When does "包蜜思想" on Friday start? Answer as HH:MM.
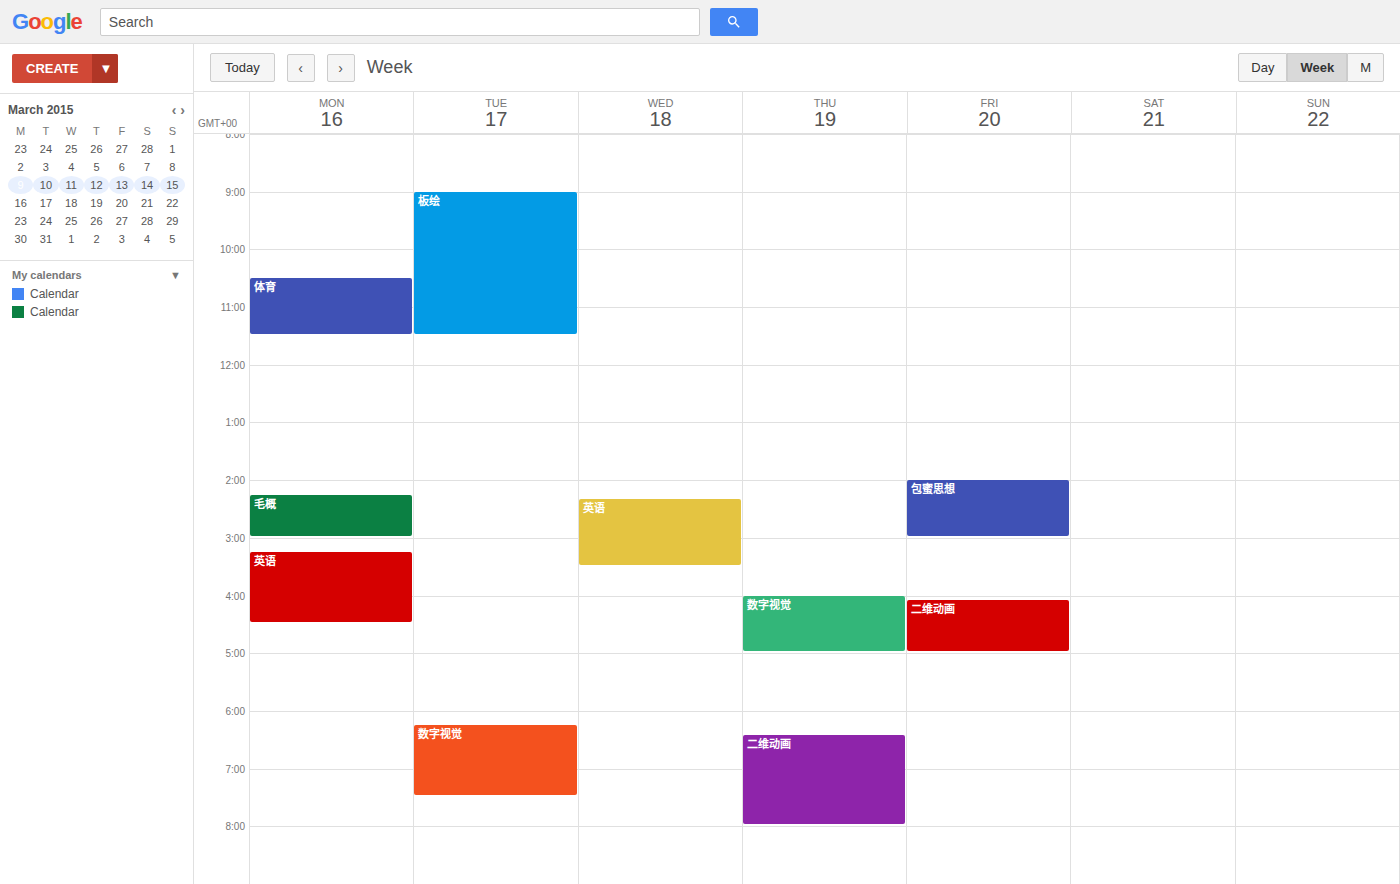
14:00